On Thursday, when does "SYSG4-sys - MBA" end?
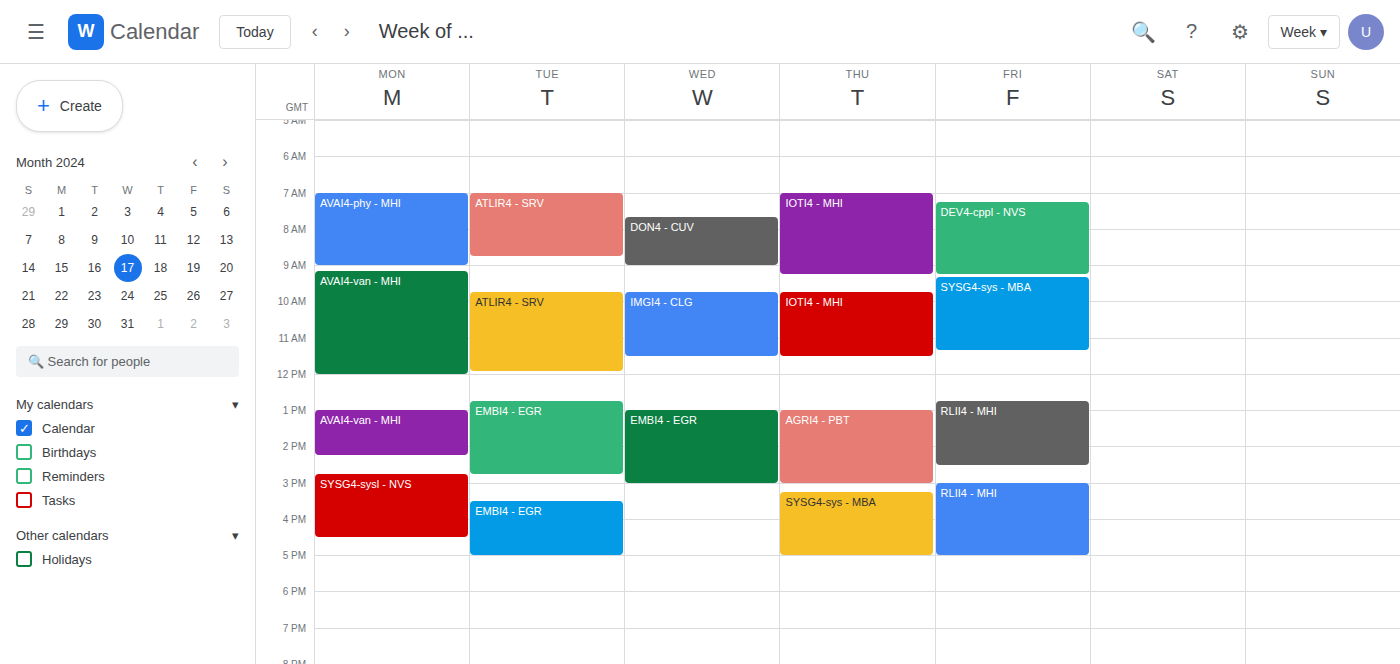
5:00 PM